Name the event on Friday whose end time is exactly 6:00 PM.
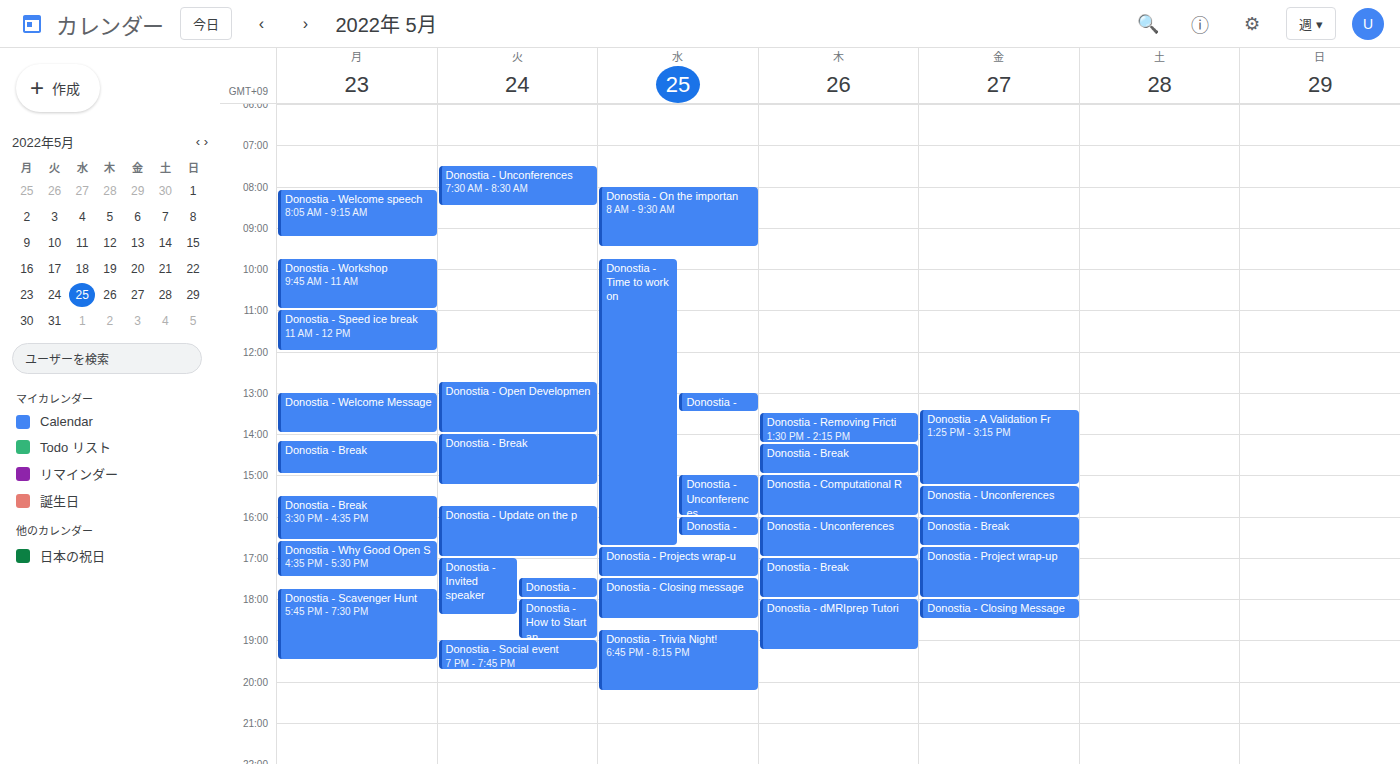
"Donostia - Project wrap-up"